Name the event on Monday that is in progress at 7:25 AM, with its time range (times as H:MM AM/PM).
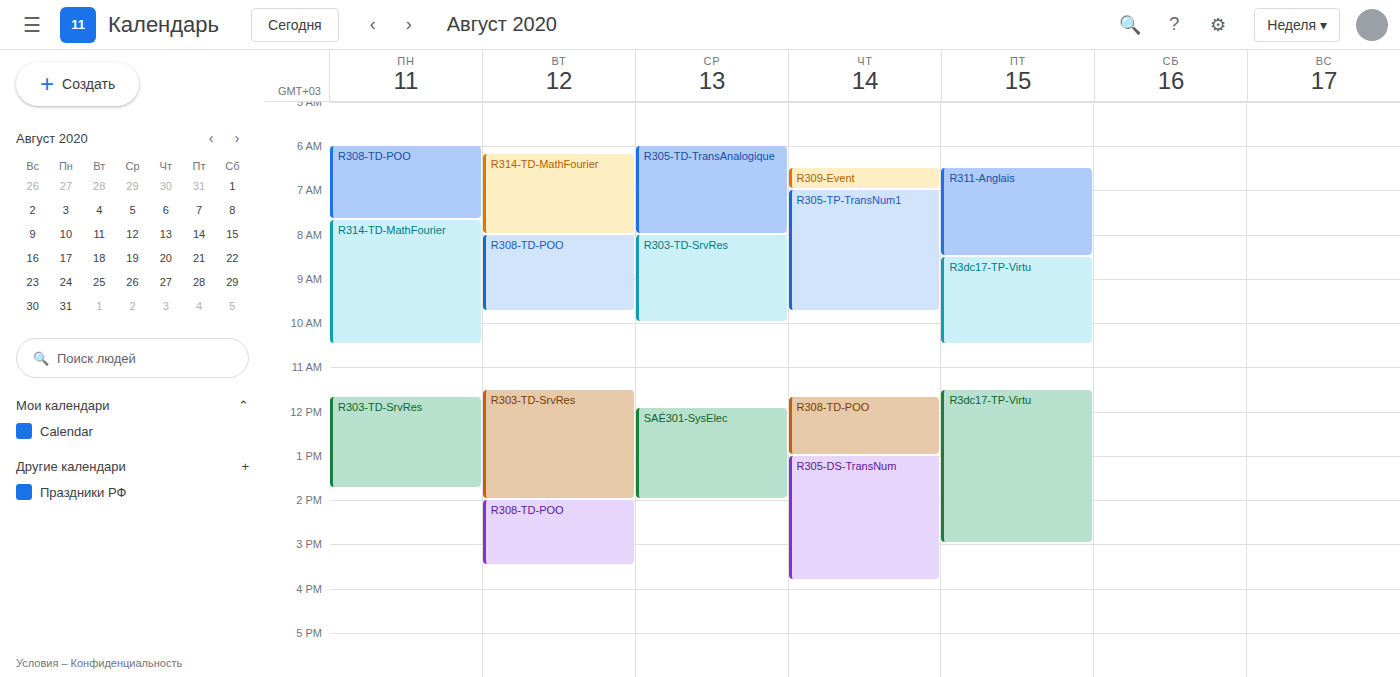
"R308-TD-POO", 6:00 AM to 7:40 AM